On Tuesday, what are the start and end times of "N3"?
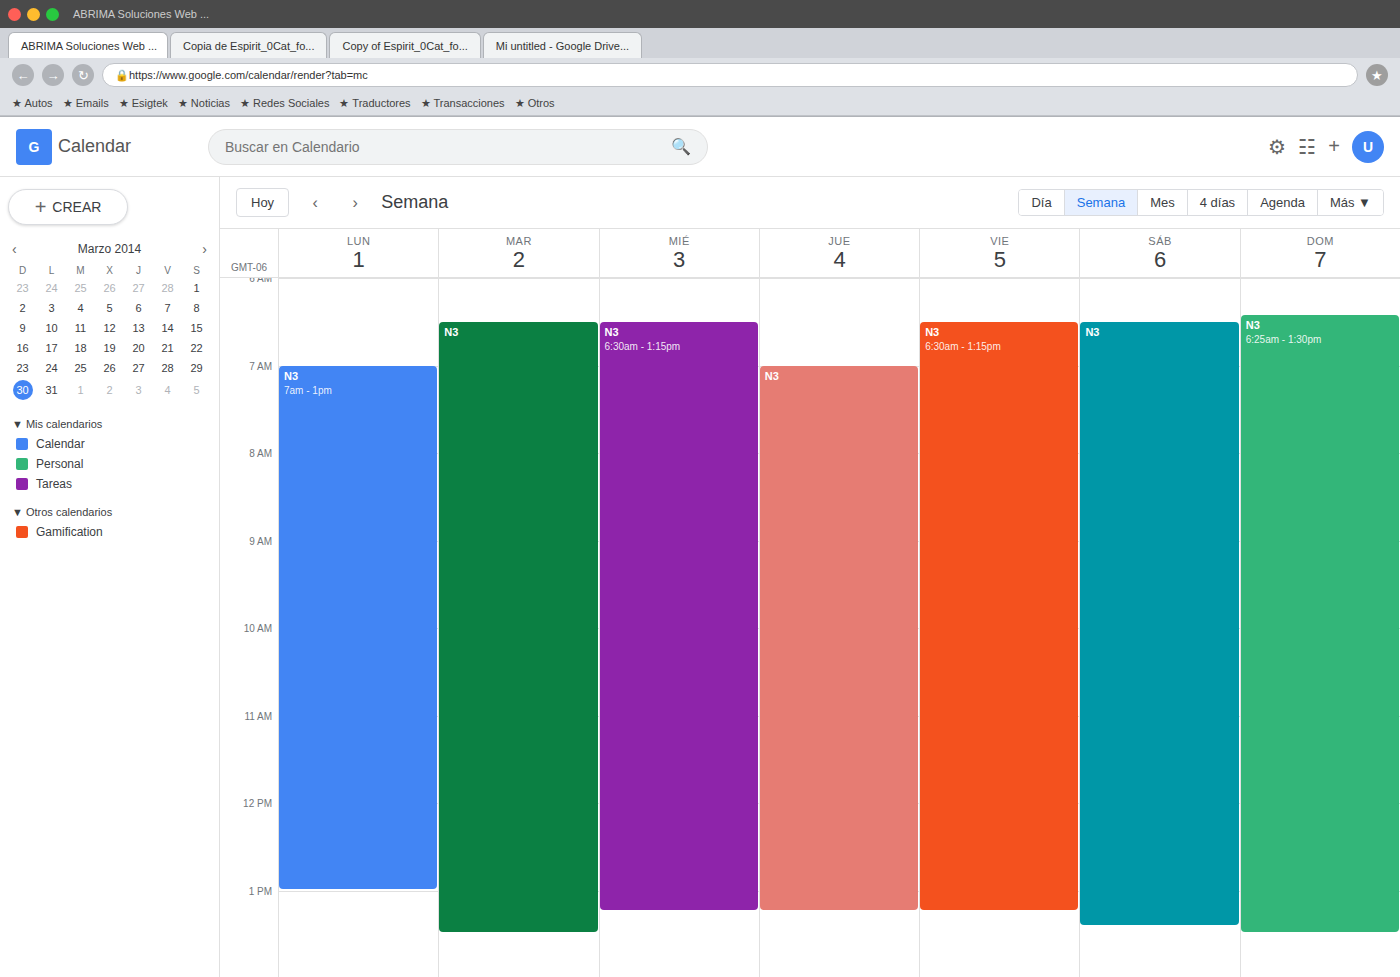
6:30 AM to 1:30 PM